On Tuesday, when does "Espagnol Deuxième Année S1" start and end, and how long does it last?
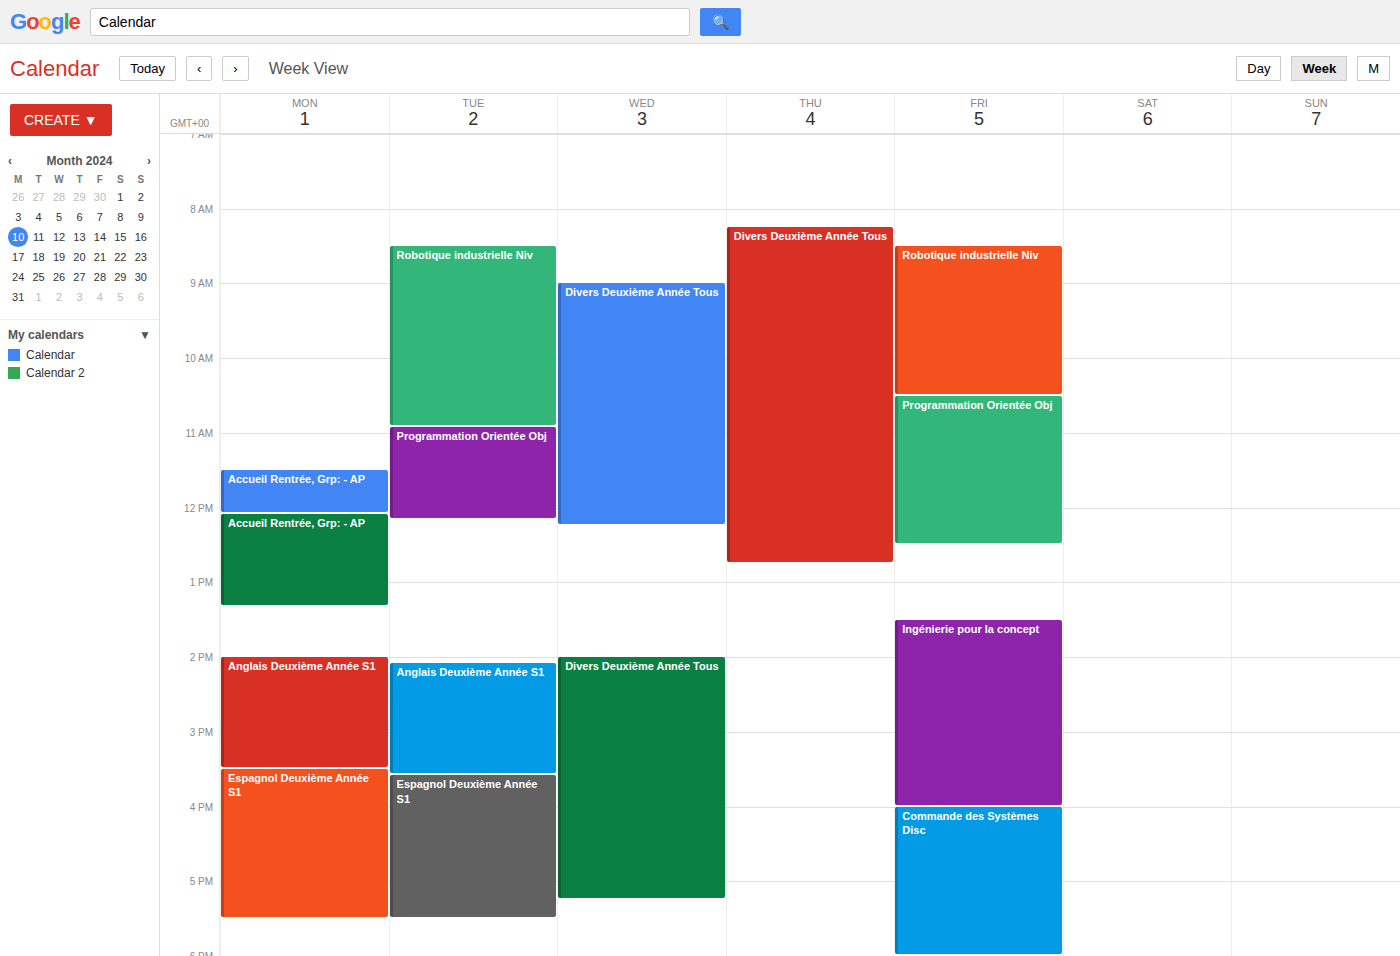
3:35 PM to 5:30 PM, 1 hour 55 minutes